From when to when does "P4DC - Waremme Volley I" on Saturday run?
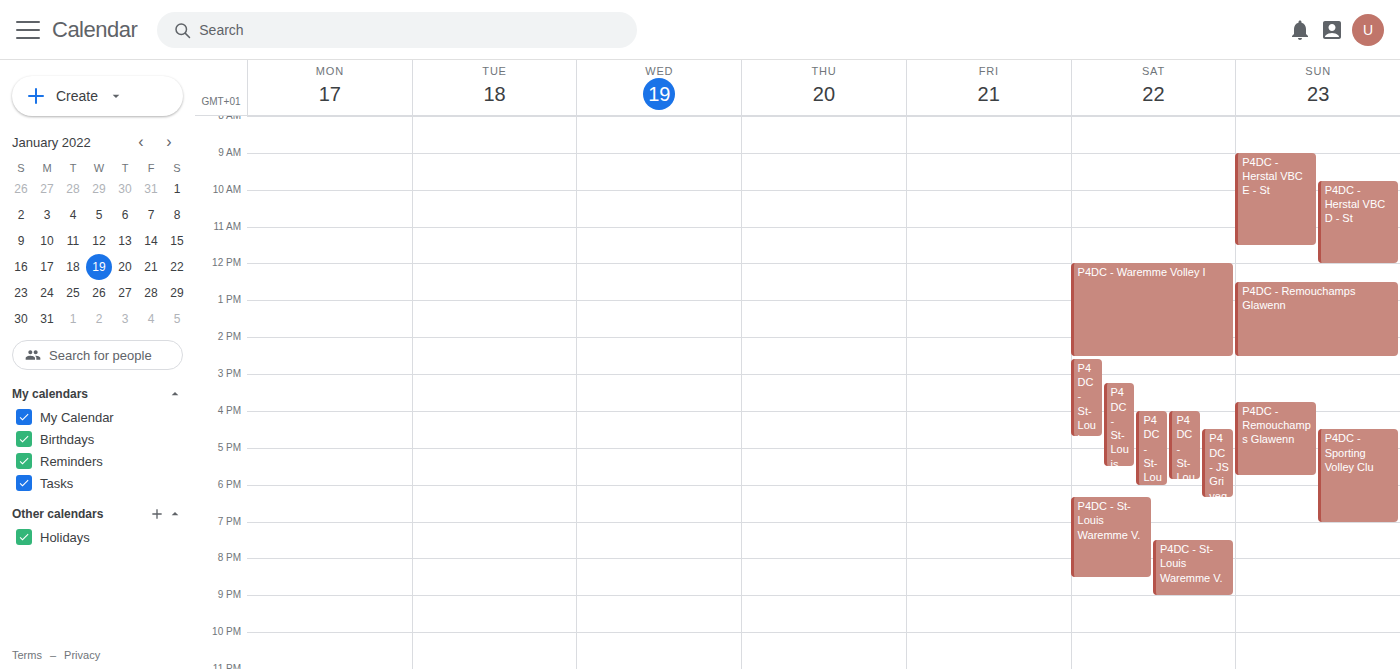
12:00 PM to 2:30 PM